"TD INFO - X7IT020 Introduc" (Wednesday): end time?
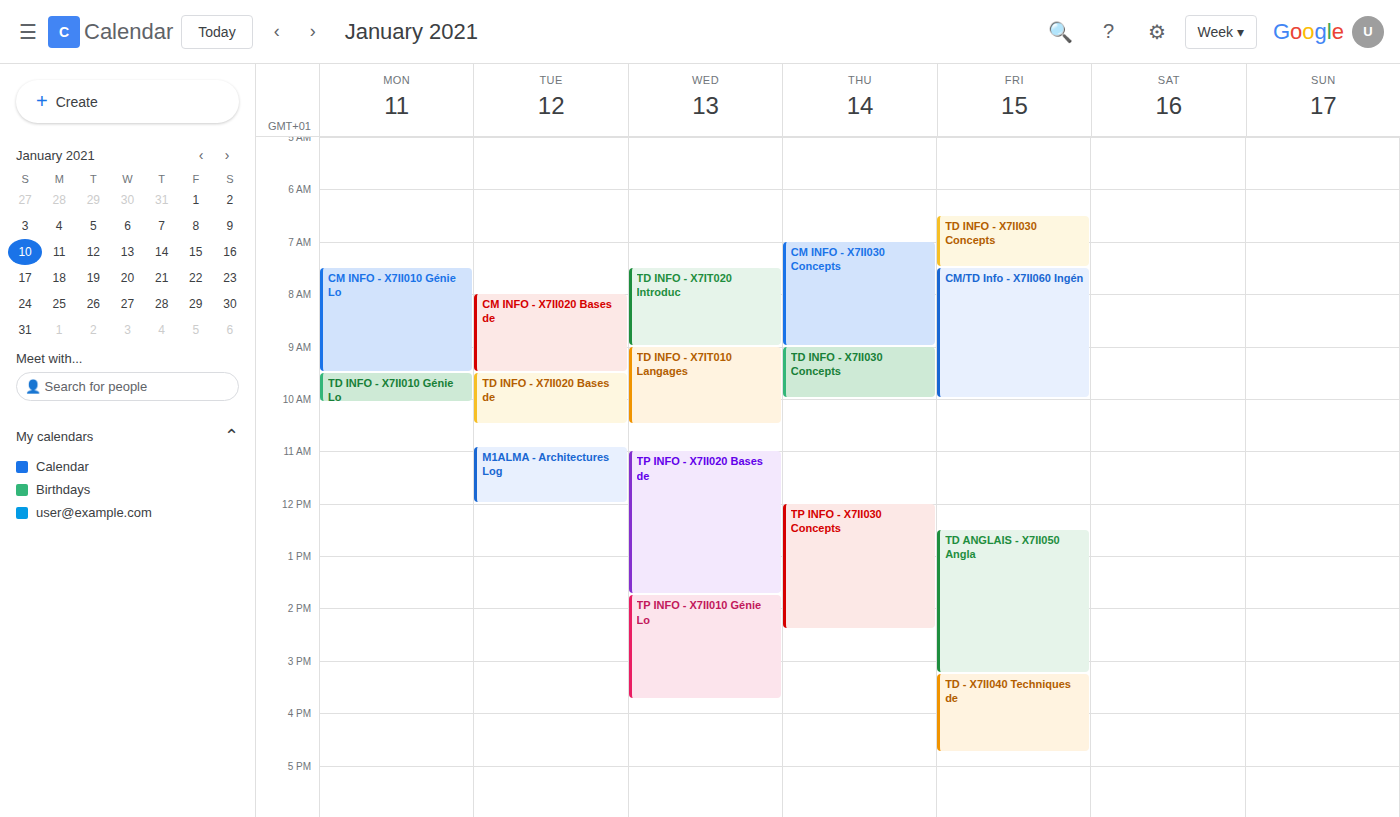
09:00